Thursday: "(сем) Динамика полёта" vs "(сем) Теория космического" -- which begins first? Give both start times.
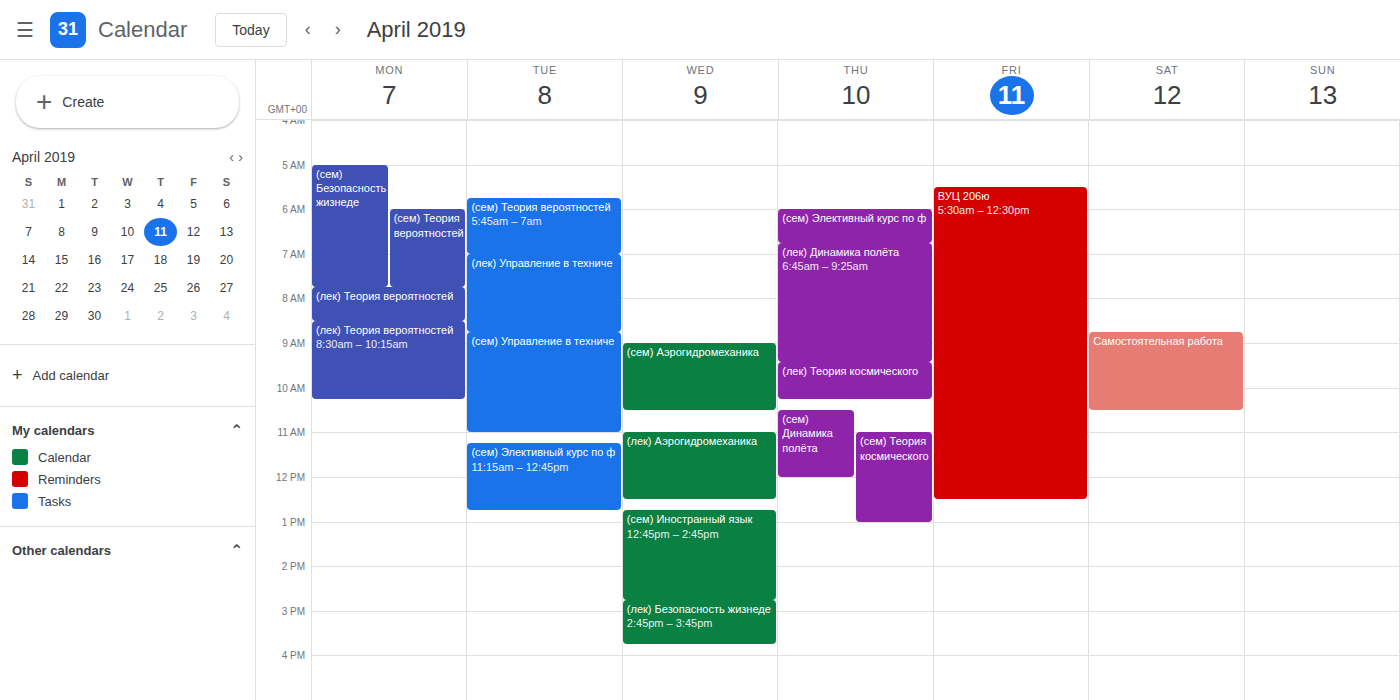
"(сем) Динамика полёта" 10:30; "(сем) Теория космического" 11:00.